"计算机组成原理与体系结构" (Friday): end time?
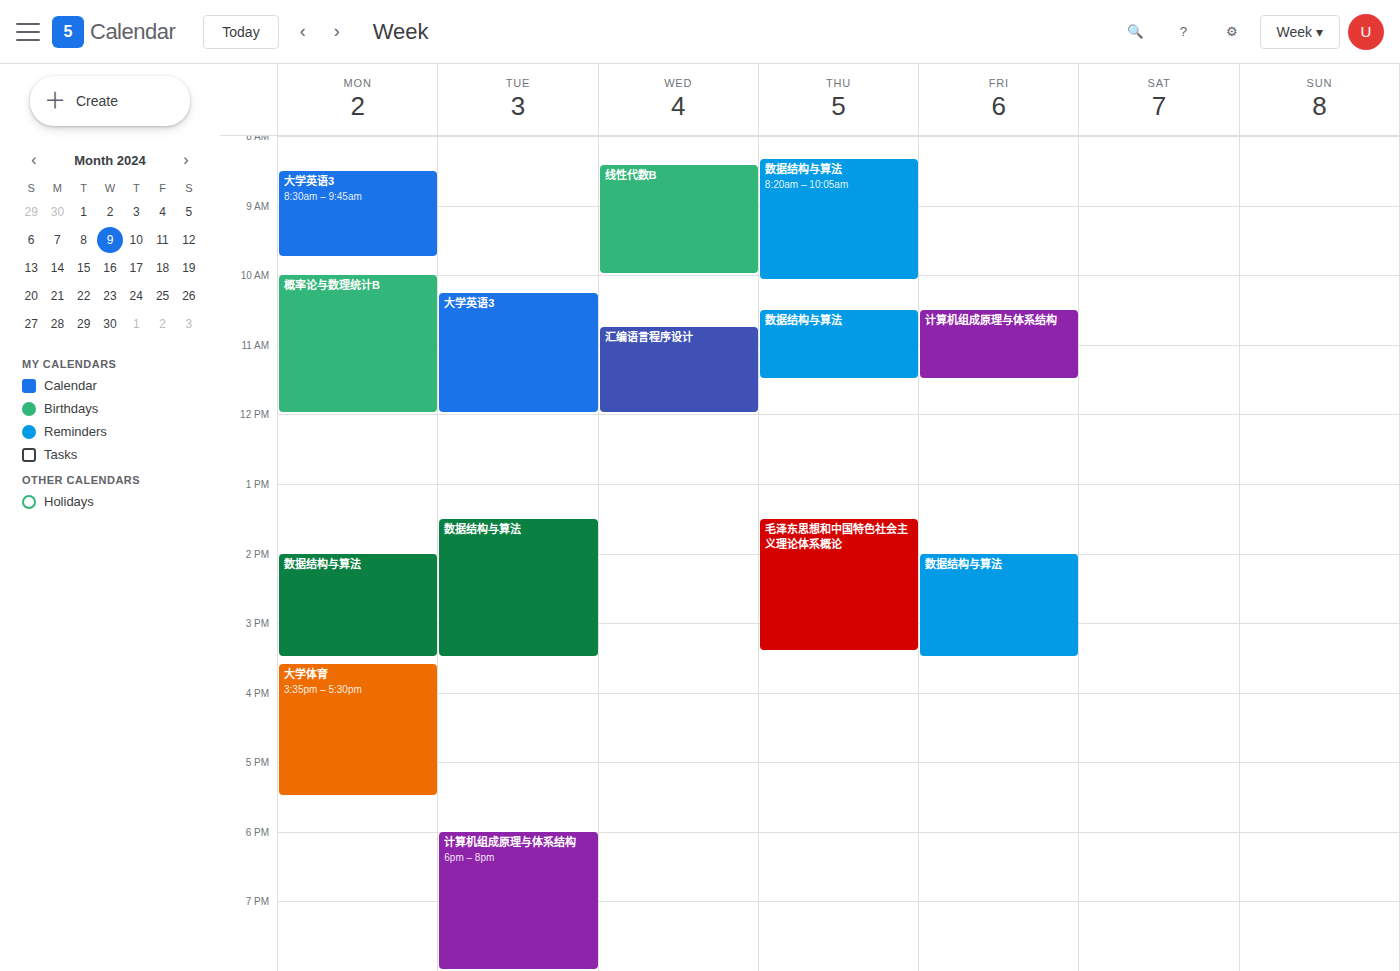
11:30 AM